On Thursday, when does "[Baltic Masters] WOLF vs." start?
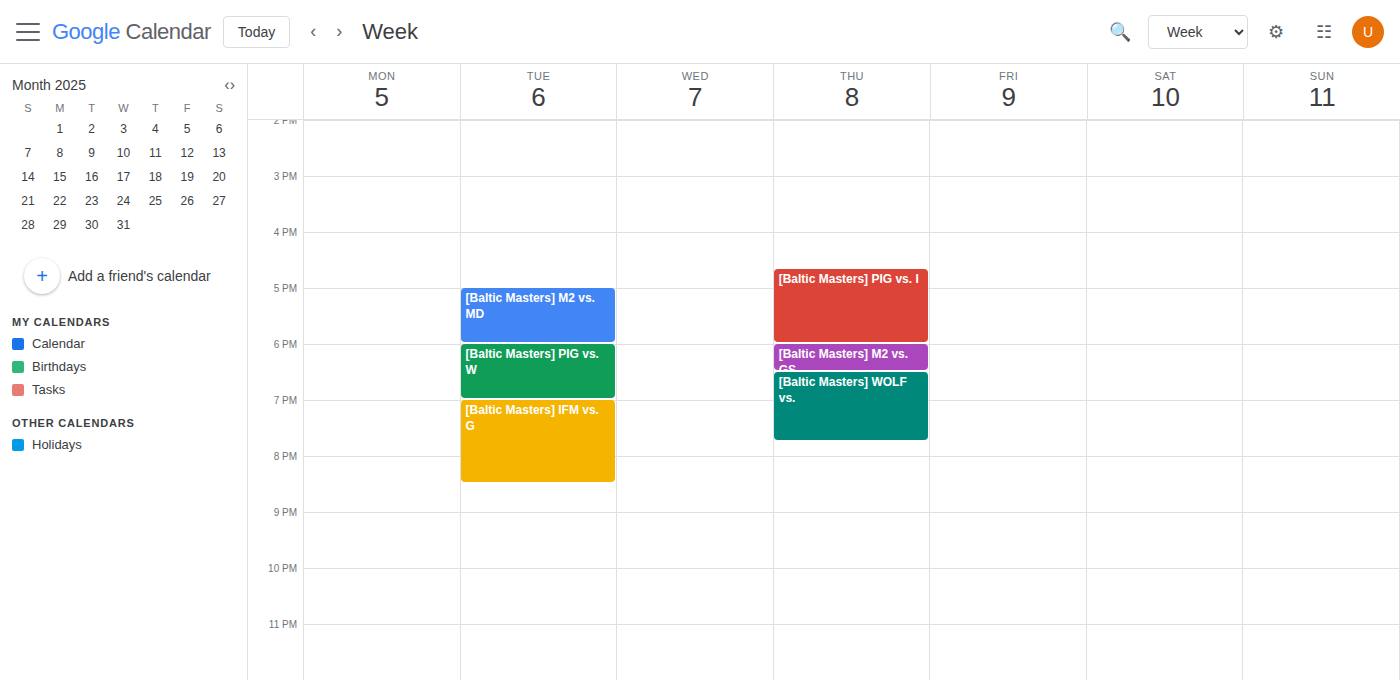
6:30 PM